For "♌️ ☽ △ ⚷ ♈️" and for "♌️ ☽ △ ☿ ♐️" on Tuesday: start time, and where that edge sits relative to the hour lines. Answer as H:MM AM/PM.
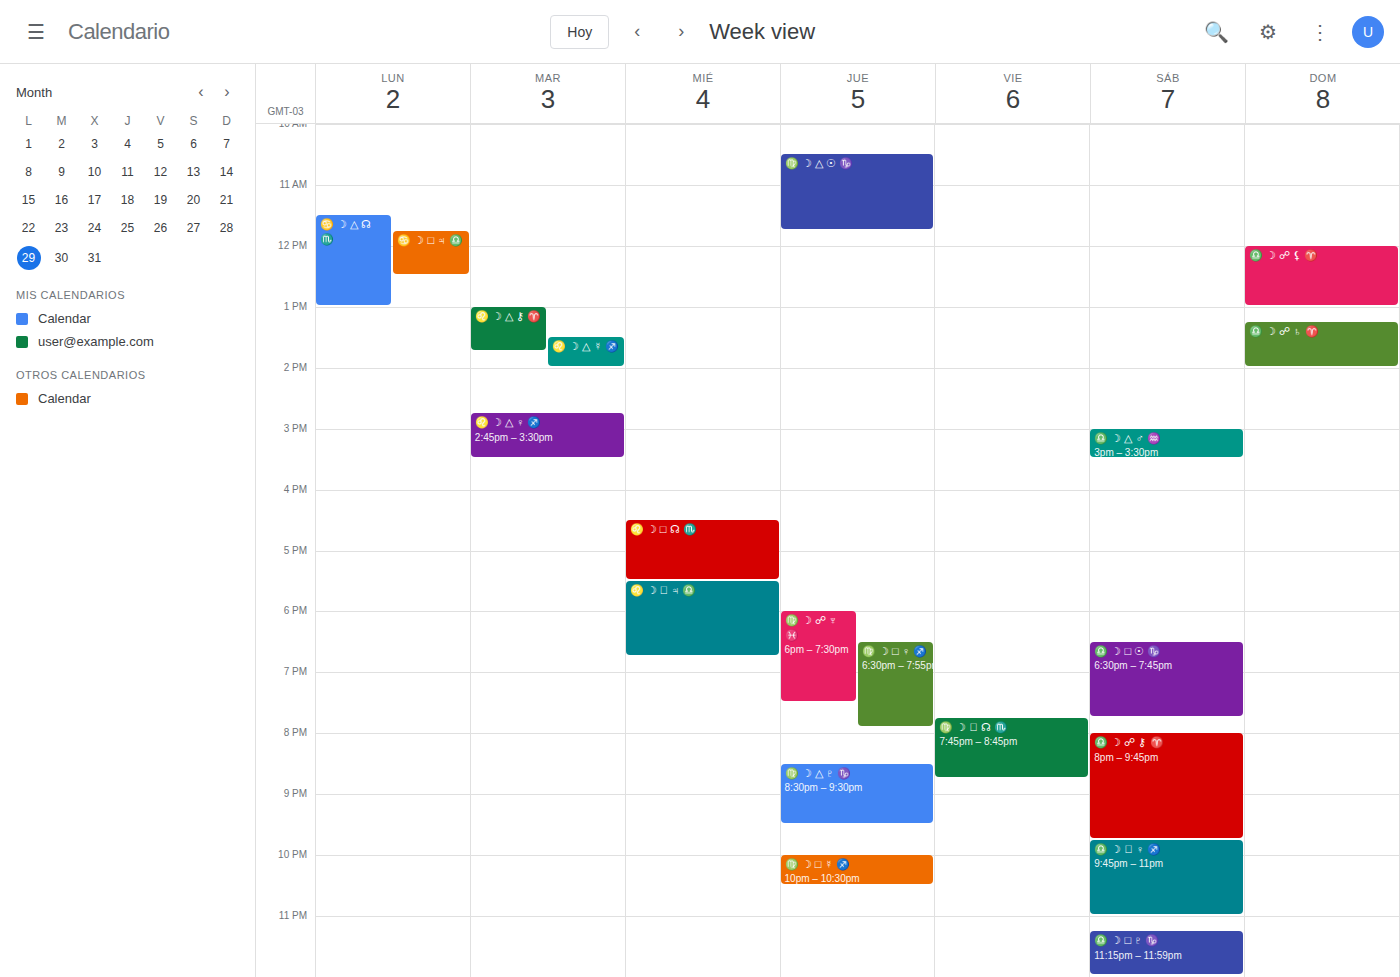
"♌️ ☽ △ ⚷ ♈️": 1:00 PM, exactly on the 1 PM line. "♌️ ☽ △ ☿ ♐️": 1:30 PM, halfway between the 1 PM and 2 PM lines.